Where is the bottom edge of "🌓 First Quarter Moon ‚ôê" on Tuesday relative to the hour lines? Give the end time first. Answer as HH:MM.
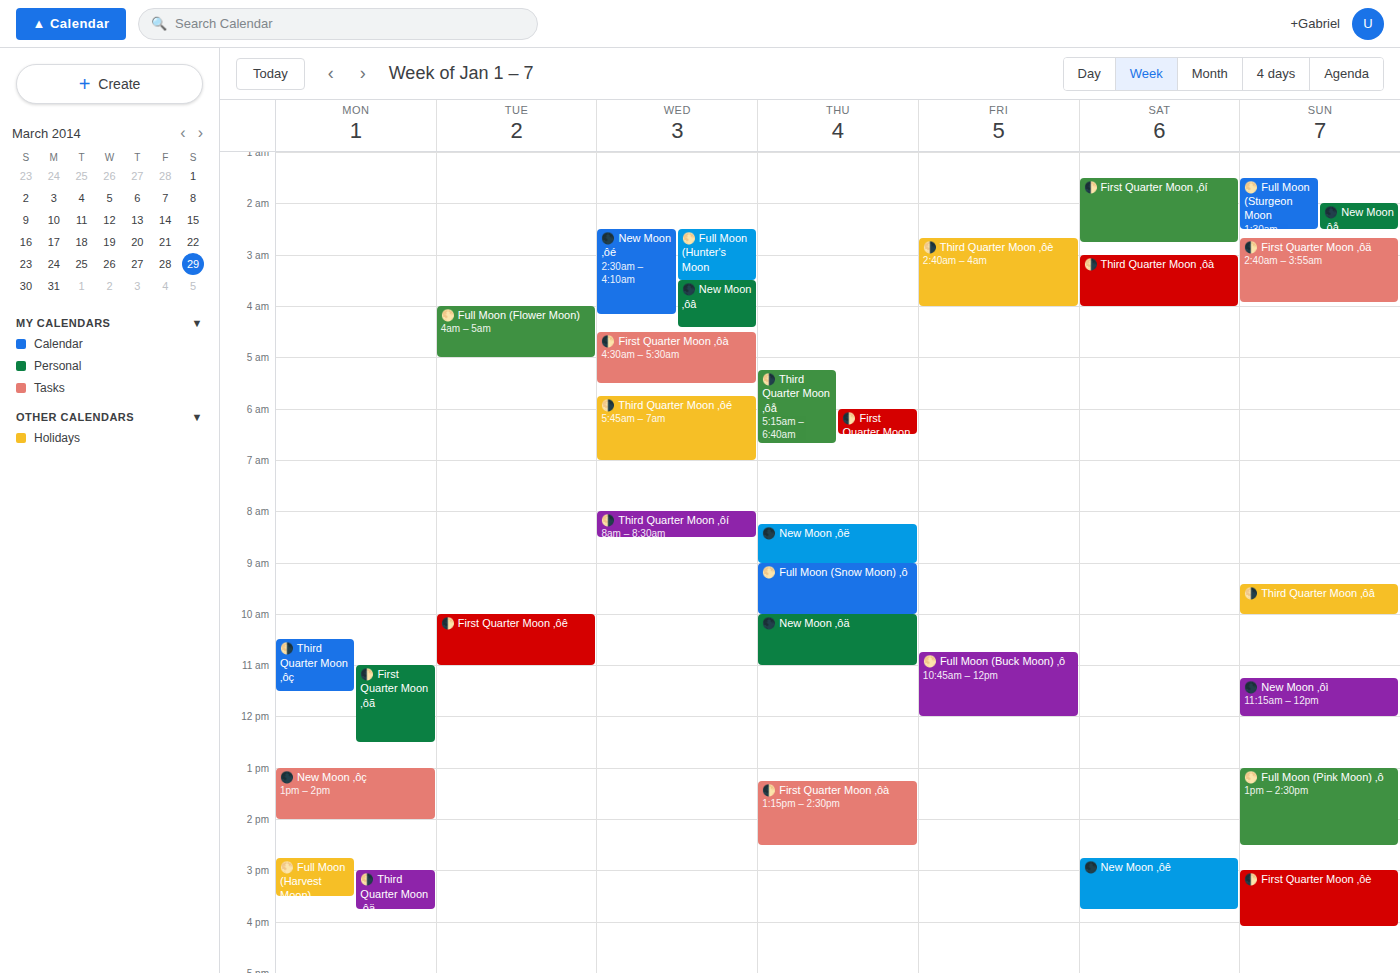
11:00 -- exactly on the 11:00 line.